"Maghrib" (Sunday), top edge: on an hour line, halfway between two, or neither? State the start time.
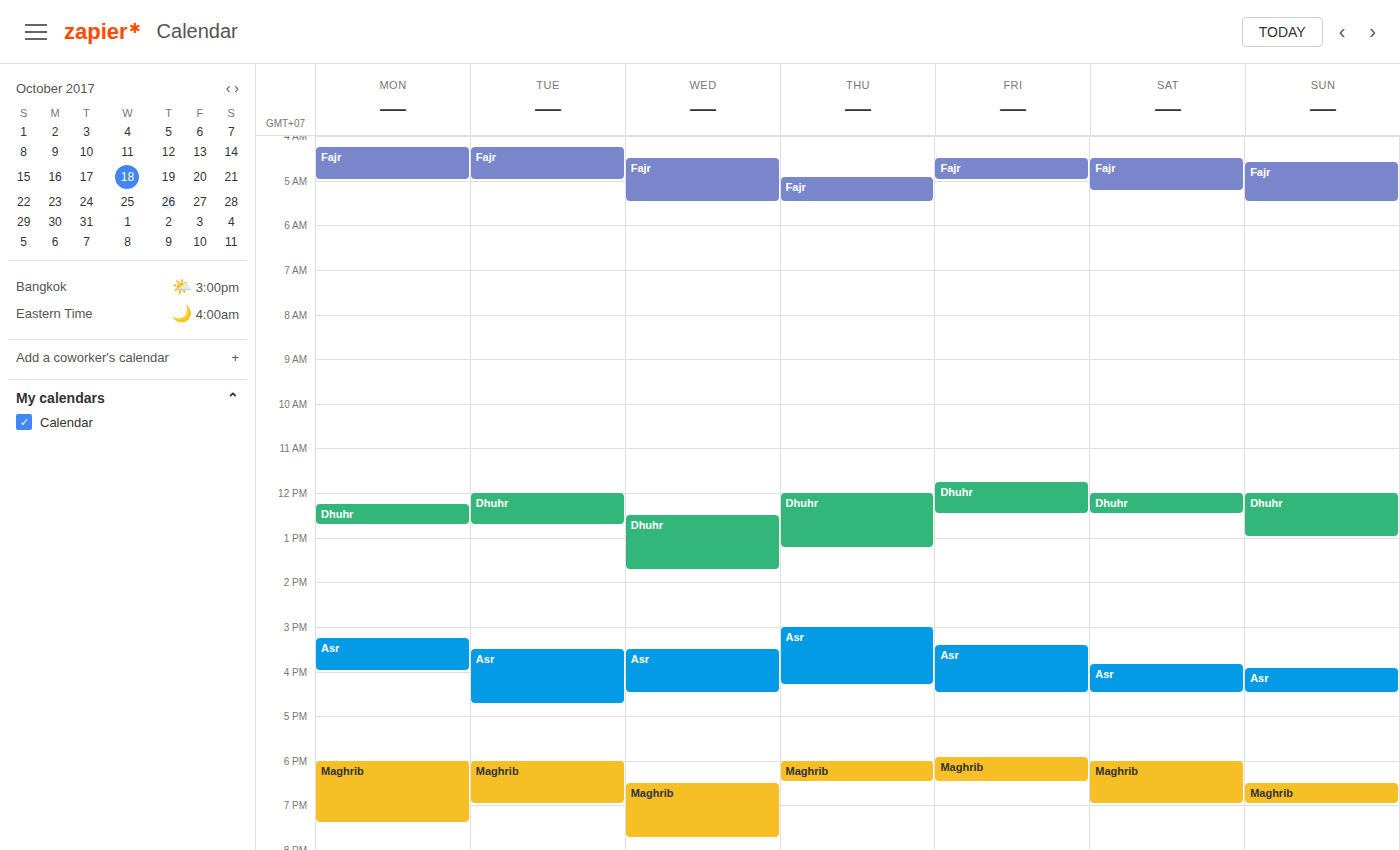
6:30 PM -- halfway between the 6 PM and 7 PM lines.